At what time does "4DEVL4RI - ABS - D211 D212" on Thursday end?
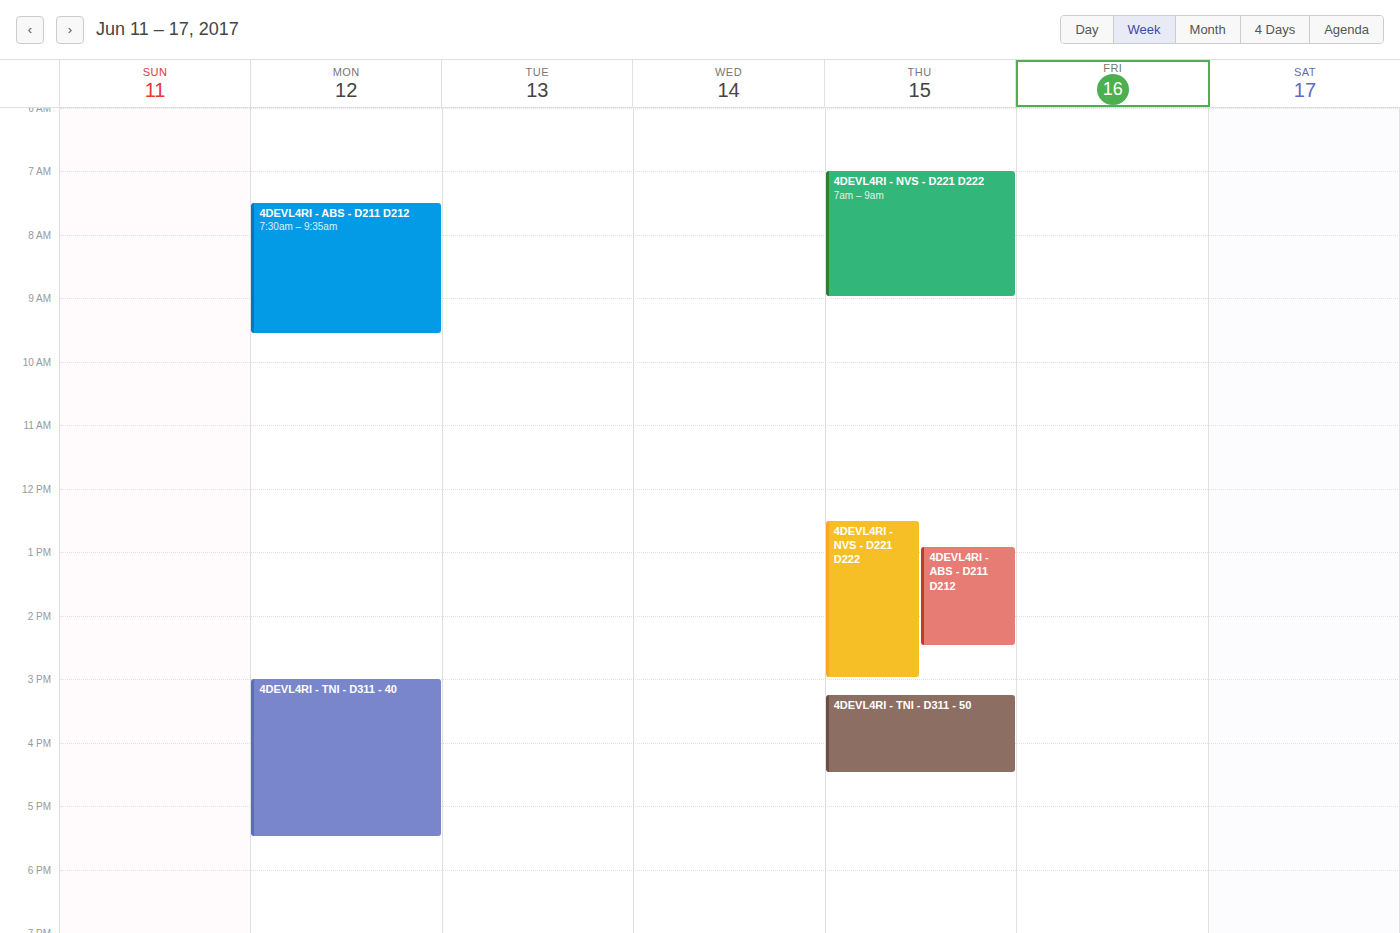
2:30 PM